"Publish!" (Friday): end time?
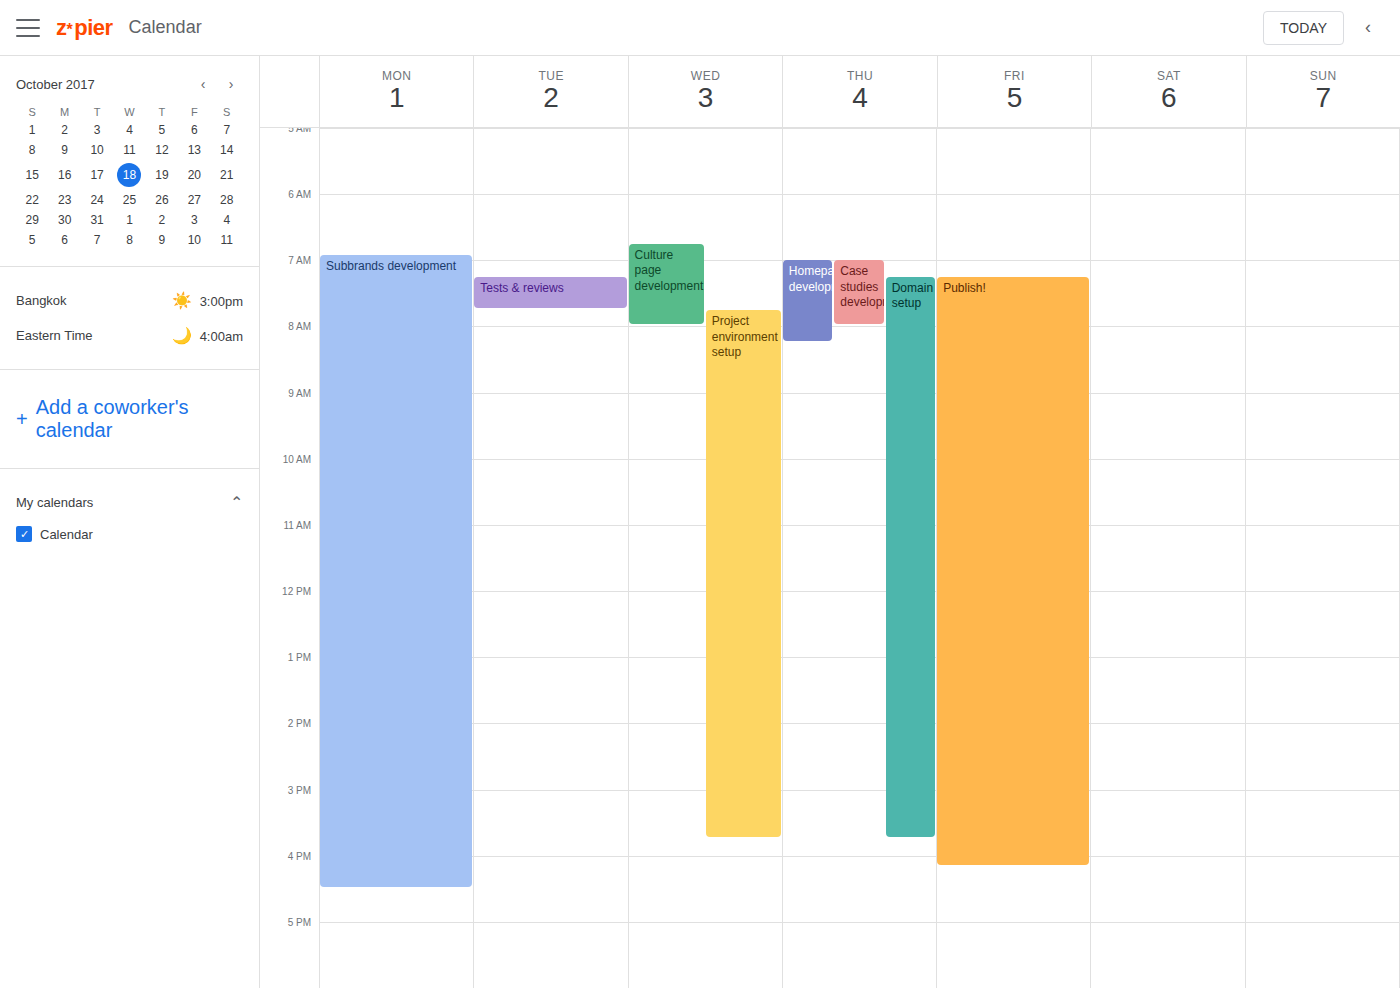
4:10 PM